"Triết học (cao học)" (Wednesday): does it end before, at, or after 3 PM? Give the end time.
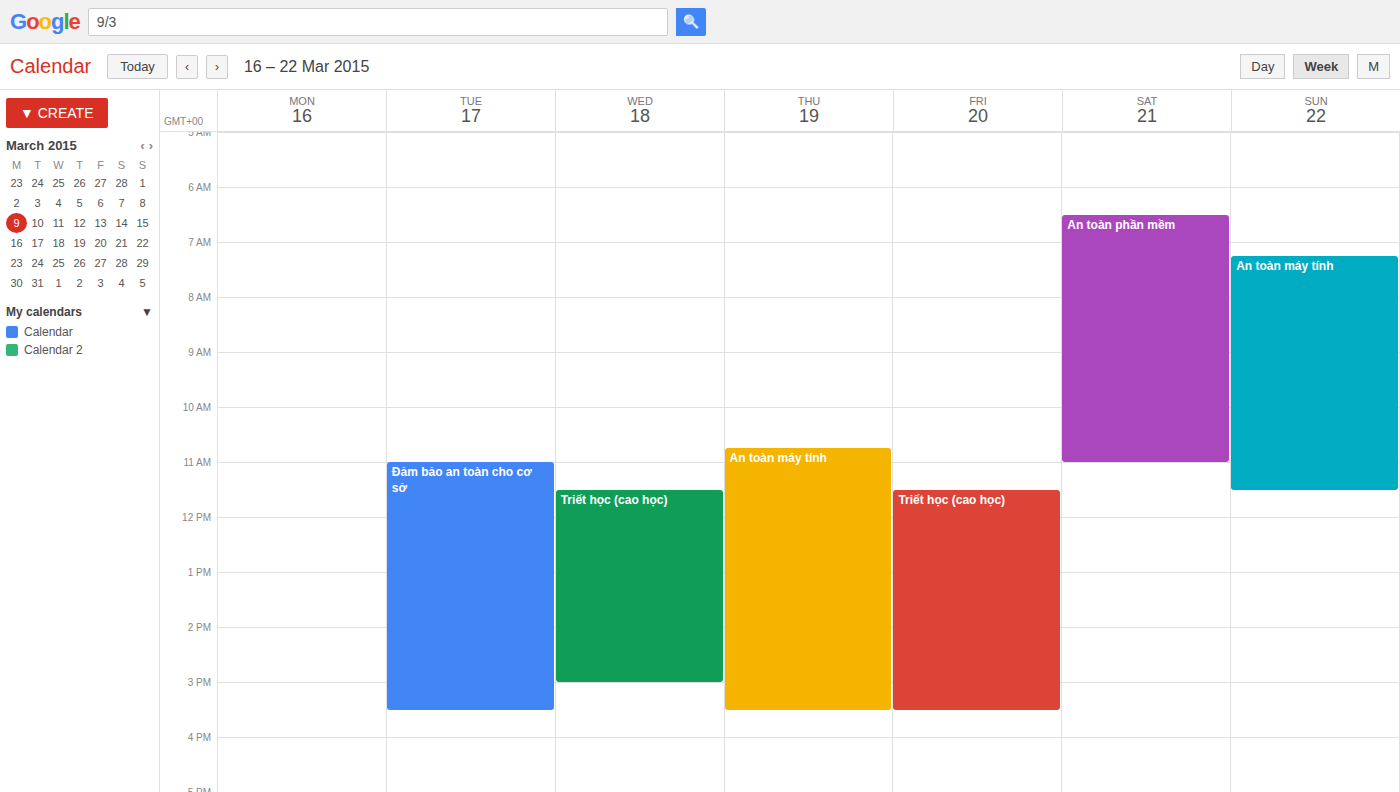
3:00 PM -- exactly at 3 PM, on the 3 PM line.